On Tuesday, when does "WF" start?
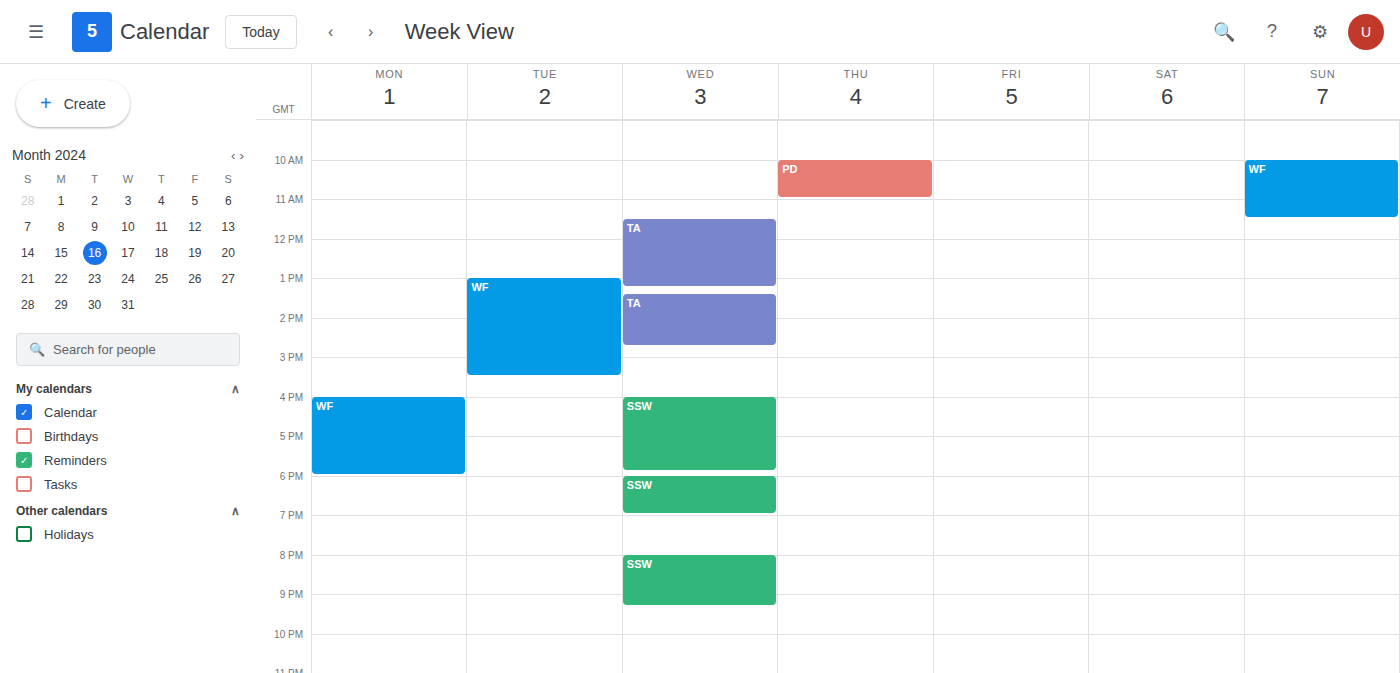
1:00 PM